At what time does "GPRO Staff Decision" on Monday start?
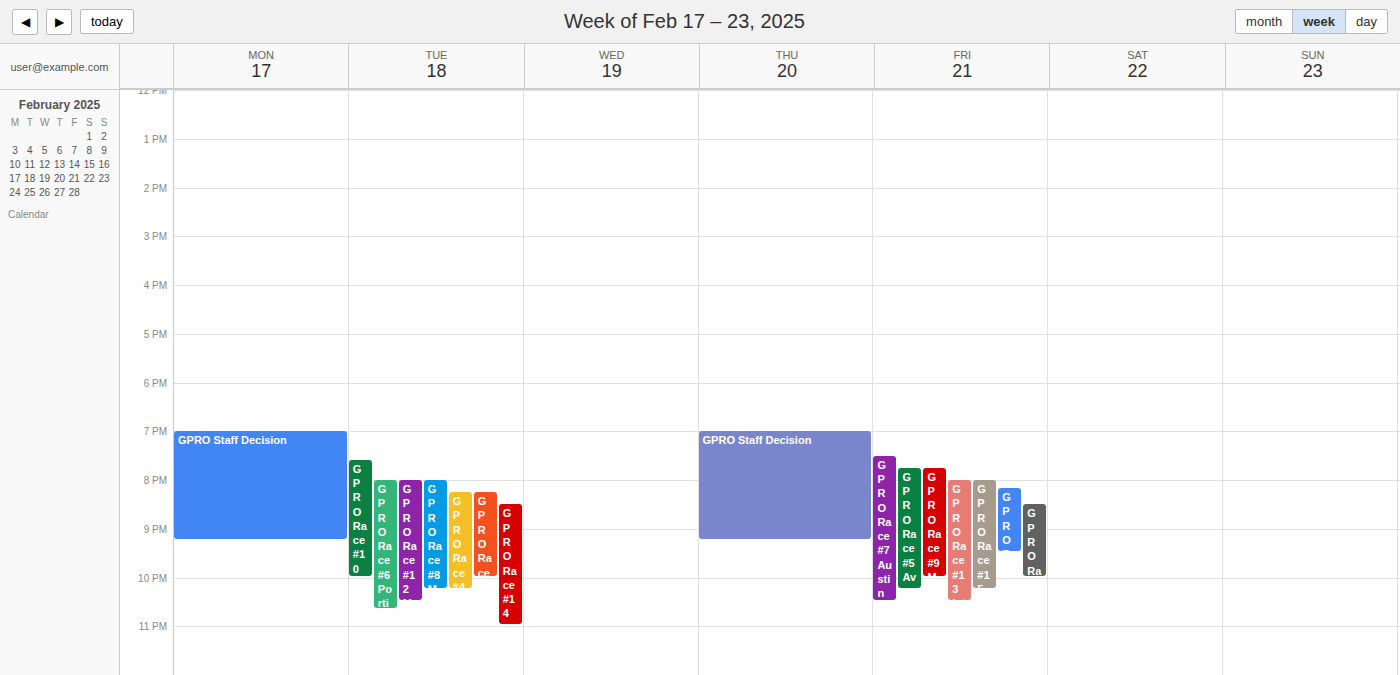
7:00 PM